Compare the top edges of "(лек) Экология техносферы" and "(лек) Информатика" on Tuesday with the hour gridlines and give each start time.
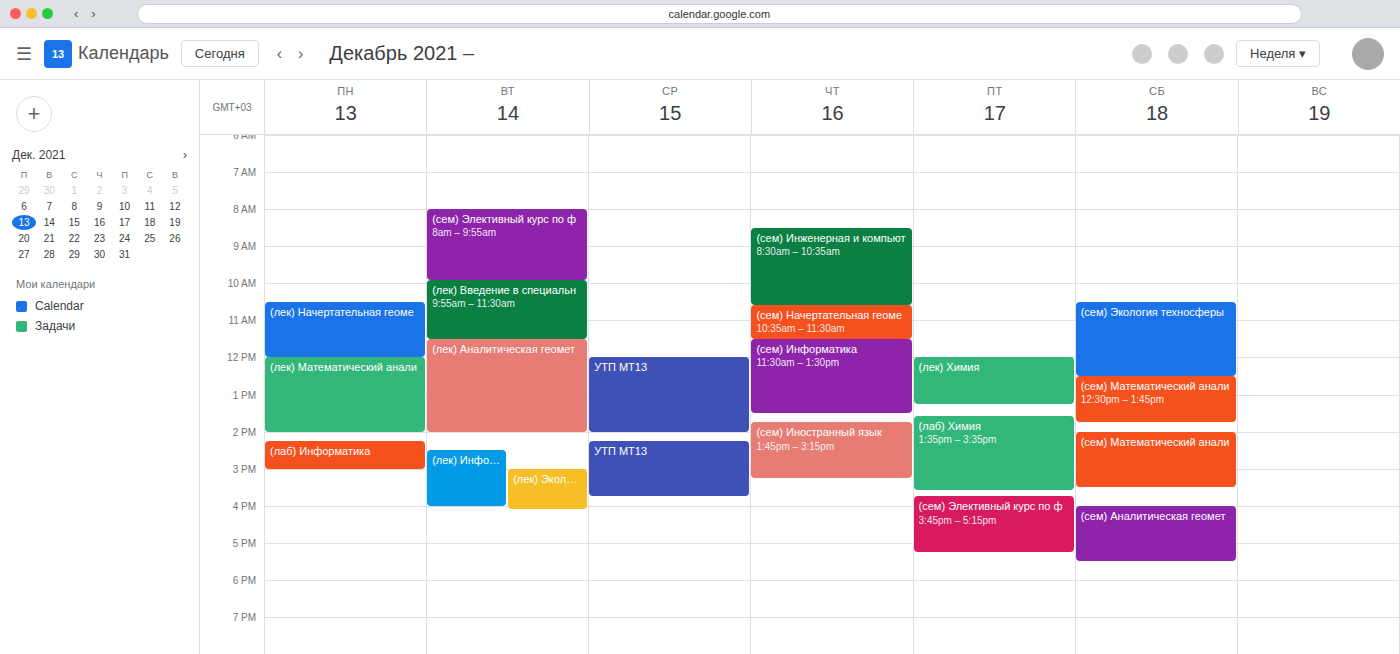
"(лек) Экология техносферы": 15:00, exactly on the 15:00 line. "(лек) Информатика": 14:30, halfway between the 14:00 and 15:00 lines.